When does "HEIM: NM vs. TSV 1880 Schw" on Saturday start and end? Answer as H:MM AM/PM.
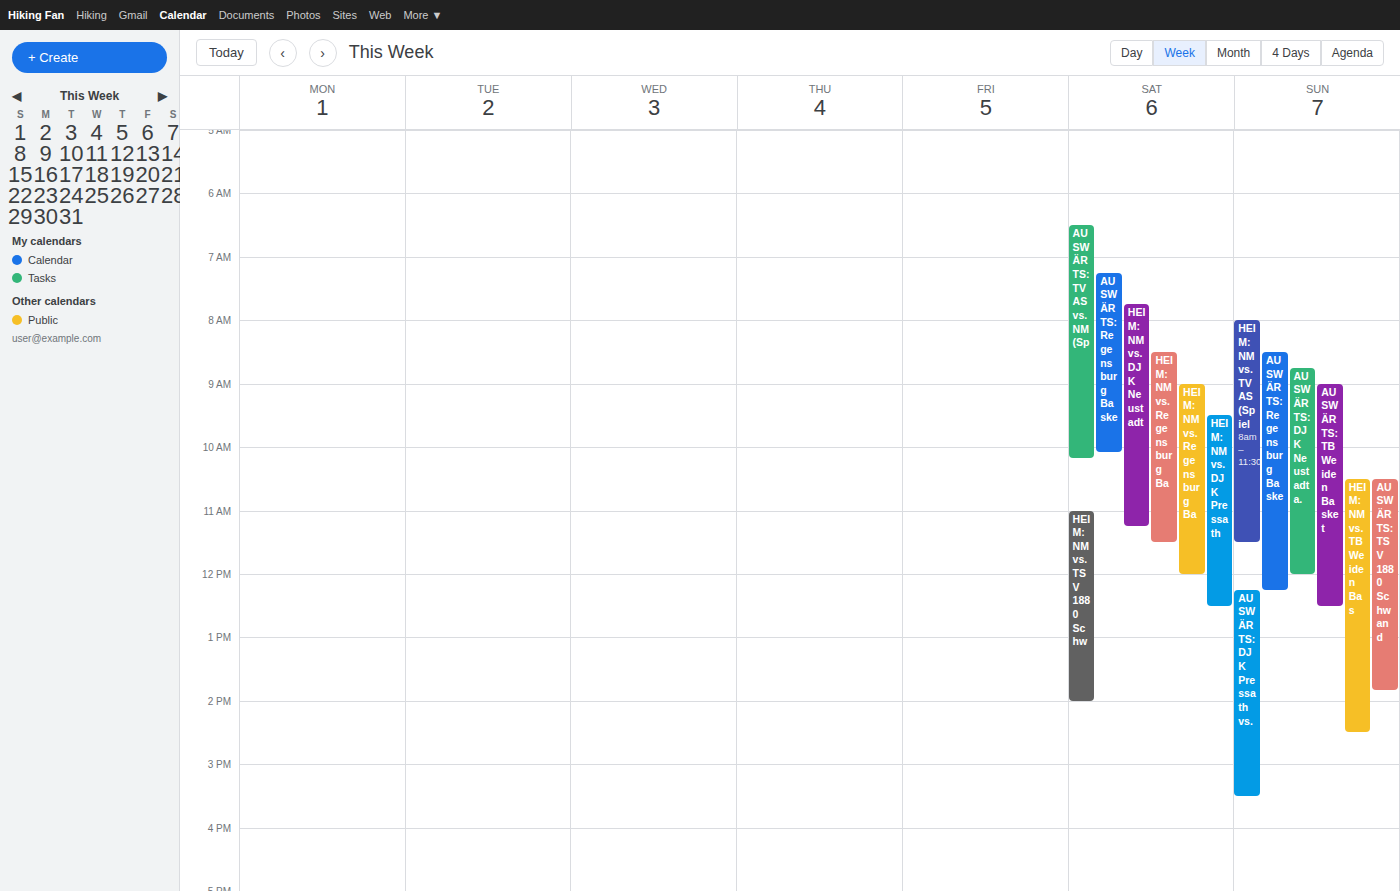
11:00 AM to 2:00 PM